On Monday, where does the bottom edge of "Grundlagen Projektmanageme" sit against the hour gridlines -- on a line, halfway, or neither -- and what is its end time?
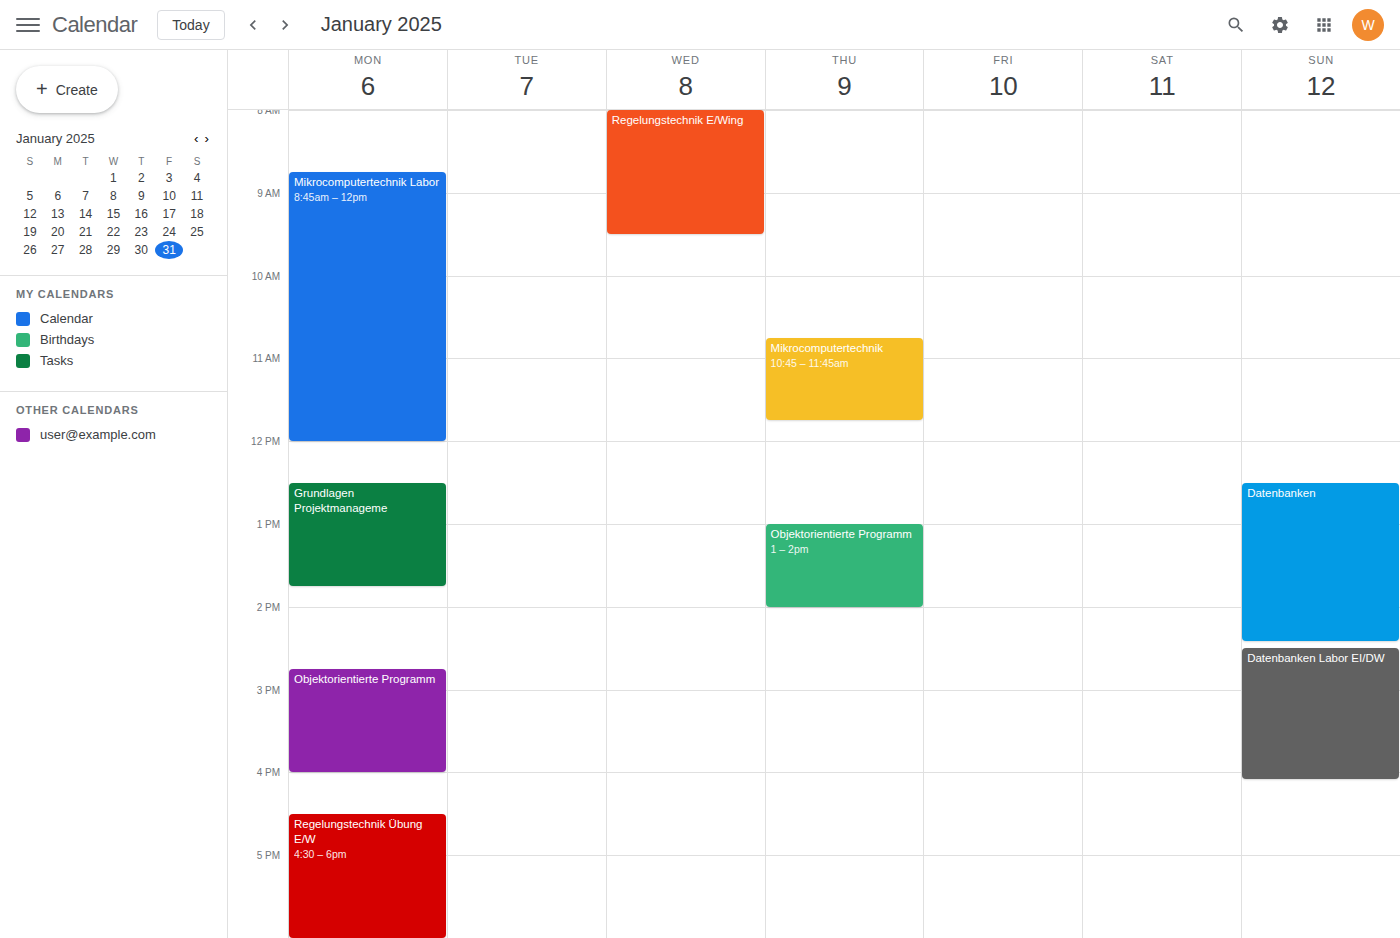
1:45 PM -- neither: three quarters of the way from the 1 PM line to the 2 PM line.